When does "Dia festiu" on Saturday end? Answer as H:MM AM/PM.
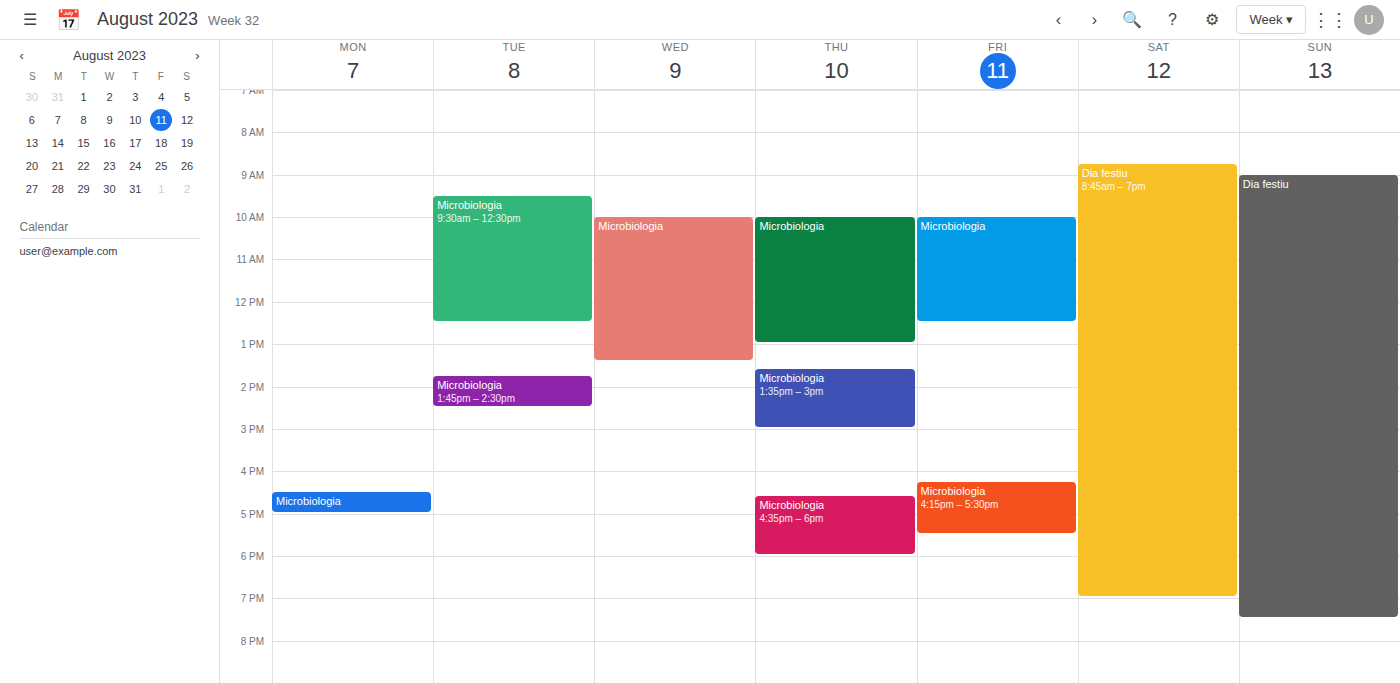
7:00 PM